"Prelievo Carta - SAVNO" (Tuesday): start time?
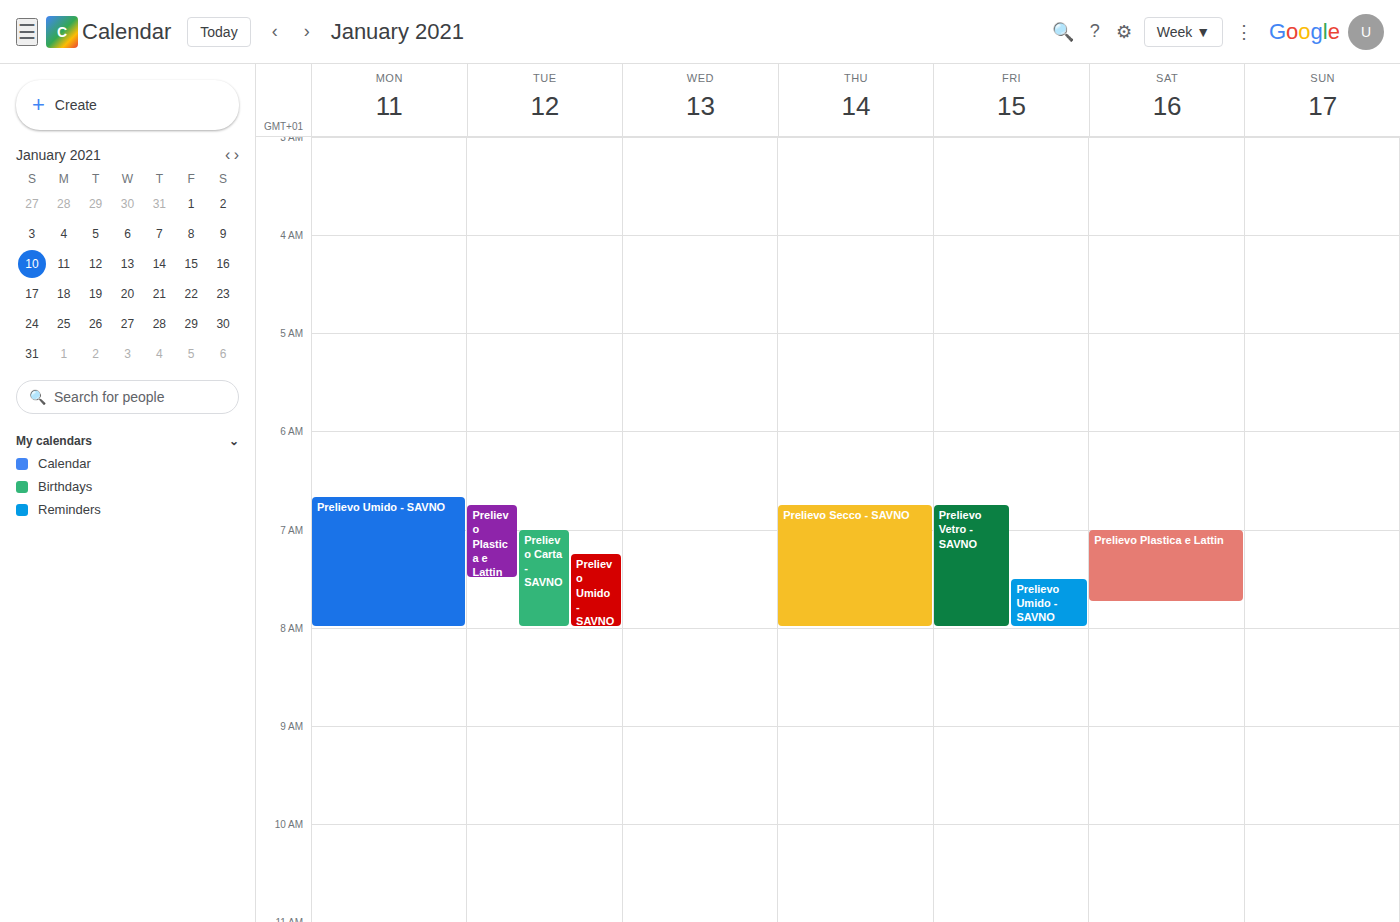
7:00 AM